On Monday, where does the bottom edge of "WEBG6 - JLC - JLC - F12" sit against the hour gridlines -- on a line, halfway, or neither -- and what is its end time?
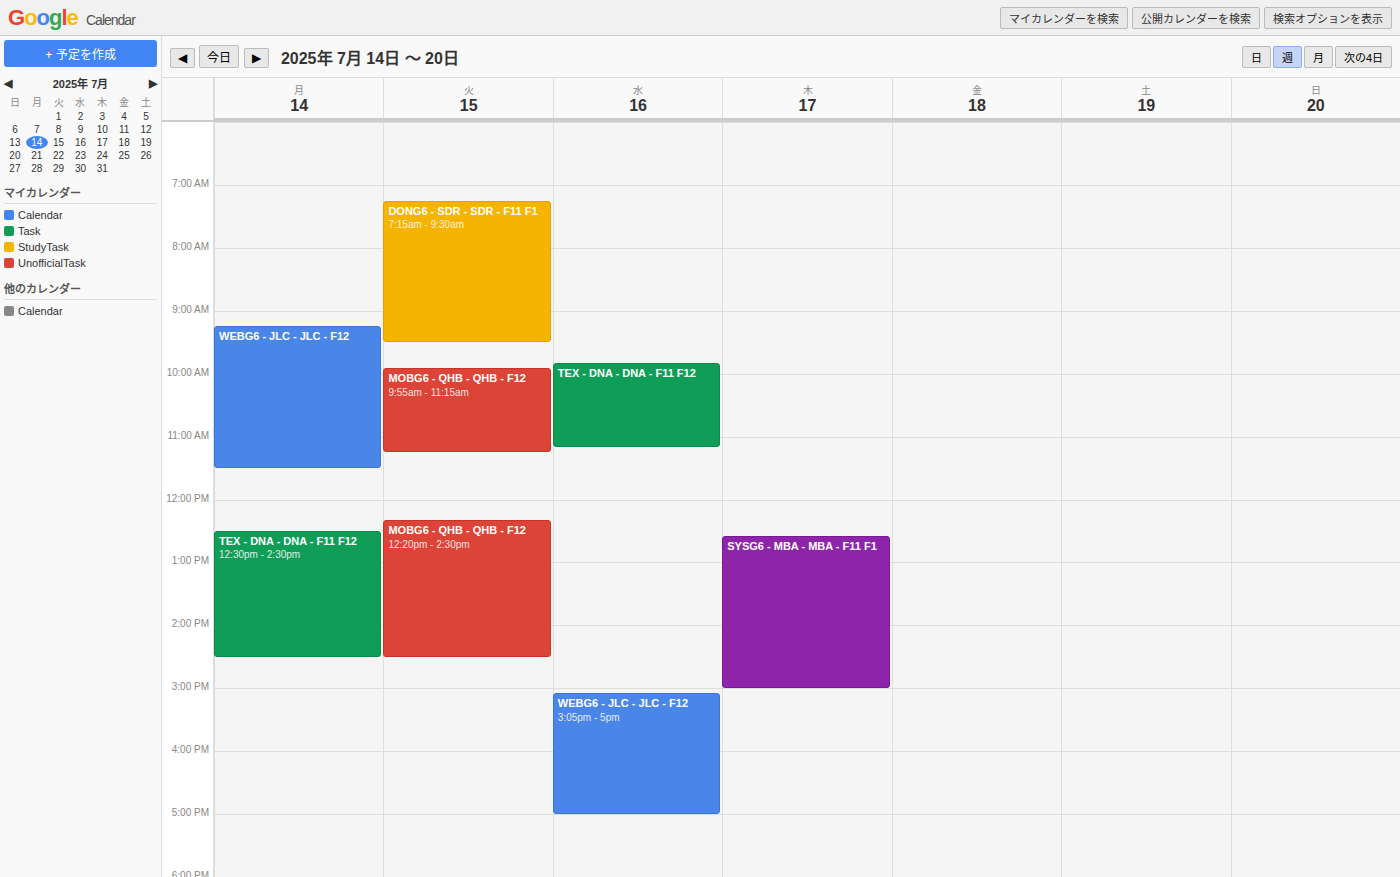
11:30 AM -- halfway between the 11 AM and 12 PM lines.